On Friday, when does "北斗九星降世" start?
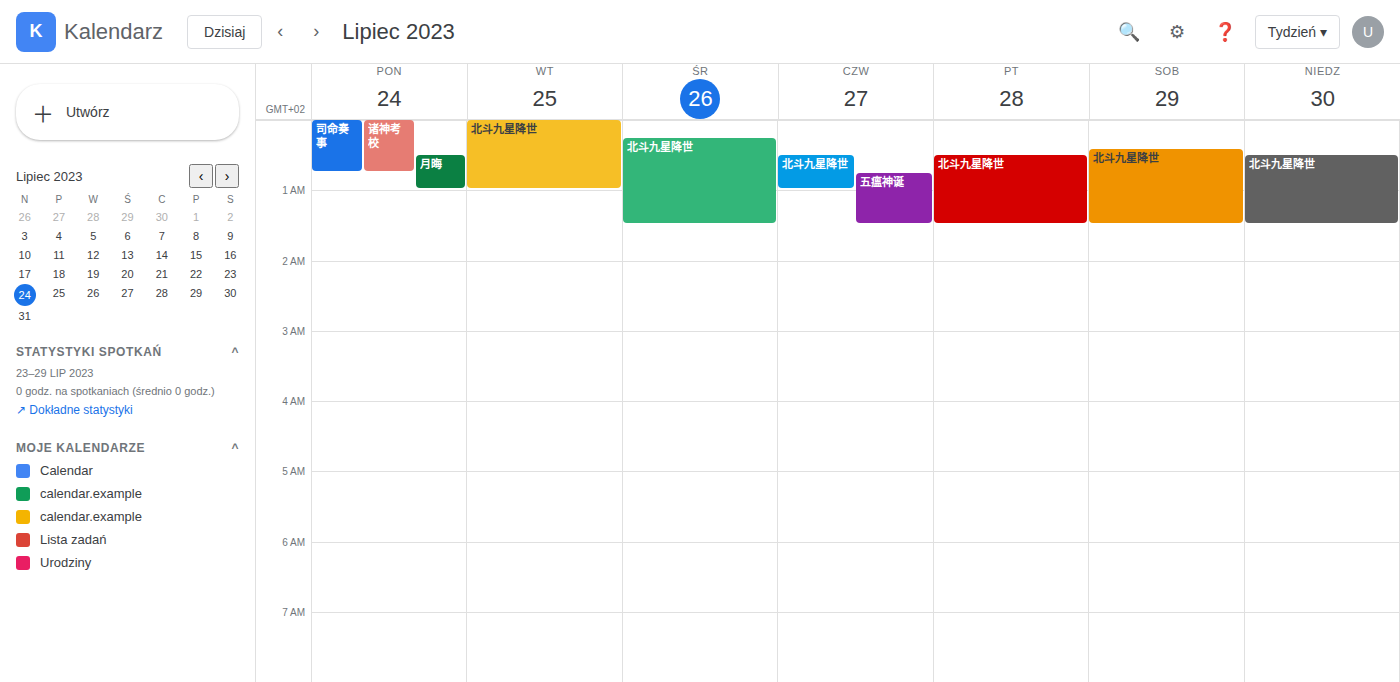
12:30 AM